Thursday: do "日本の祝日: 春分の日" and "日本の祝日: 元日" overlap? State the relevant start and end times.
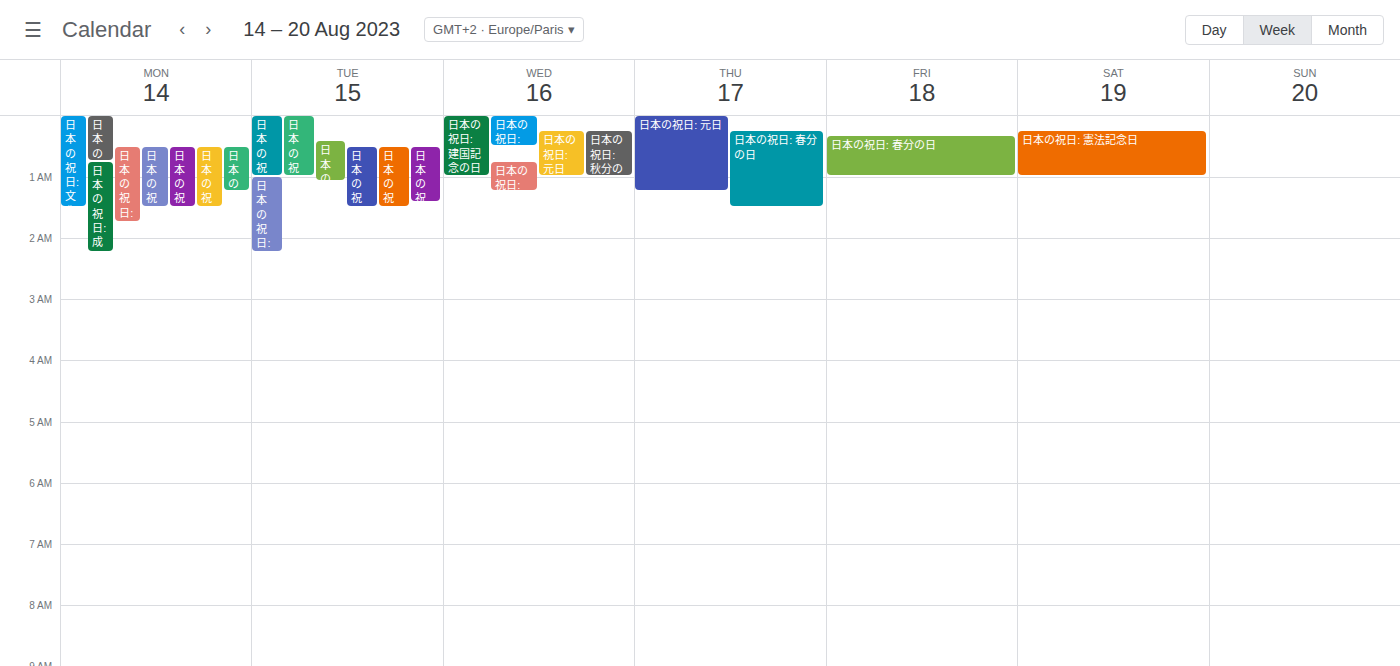
"日本の祝日: 春分の日" starts at 12:15 AM, before "日本の祝日: 元日" ends at 1:15 AM -- they overlap.